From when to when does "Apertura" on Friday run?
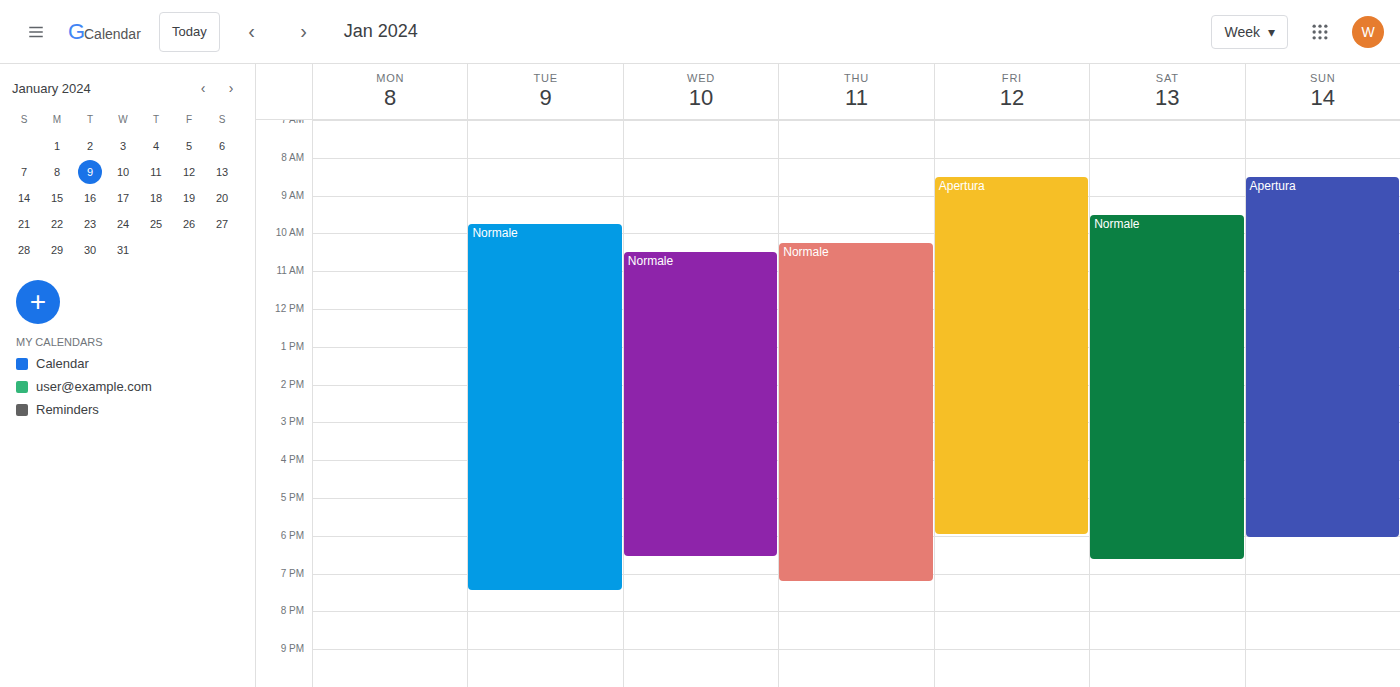
8:30 AM to 6:00 PM